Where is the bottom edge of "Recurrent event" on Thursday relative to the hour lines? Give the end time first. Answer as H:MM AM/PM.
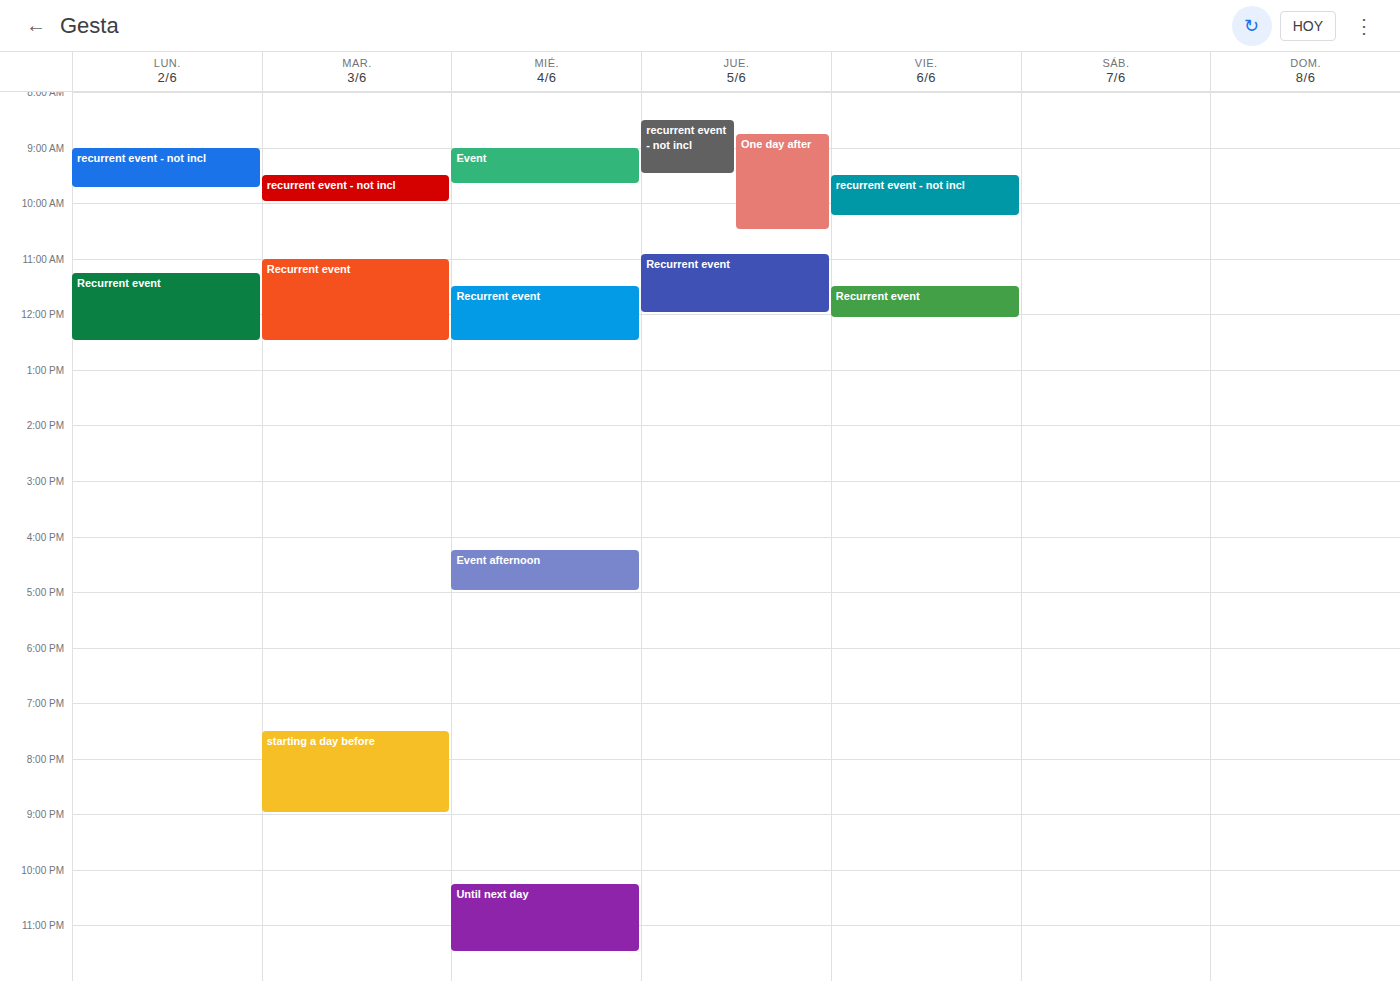
12:00 PM -- exactly on the 12 PM line.